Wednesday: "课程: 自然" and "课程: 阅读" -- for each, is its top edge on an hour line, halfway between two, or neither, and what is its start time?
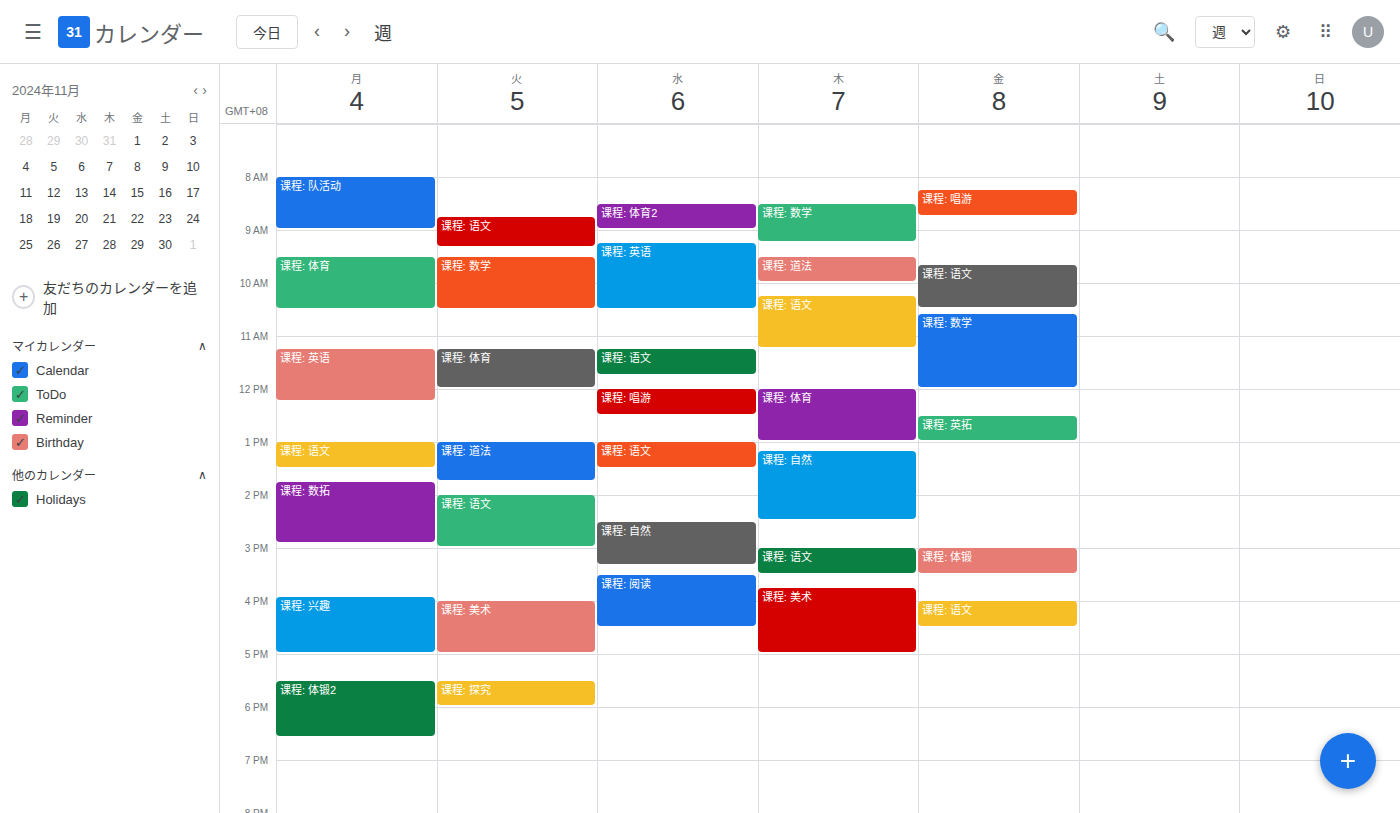
"课程: 自然": 2:30 PM, halfway between the 2 PM and 3 PM lines. "课程: 阅读": 3:30 PM, halfway between the 3 PM and 4 PM lines.